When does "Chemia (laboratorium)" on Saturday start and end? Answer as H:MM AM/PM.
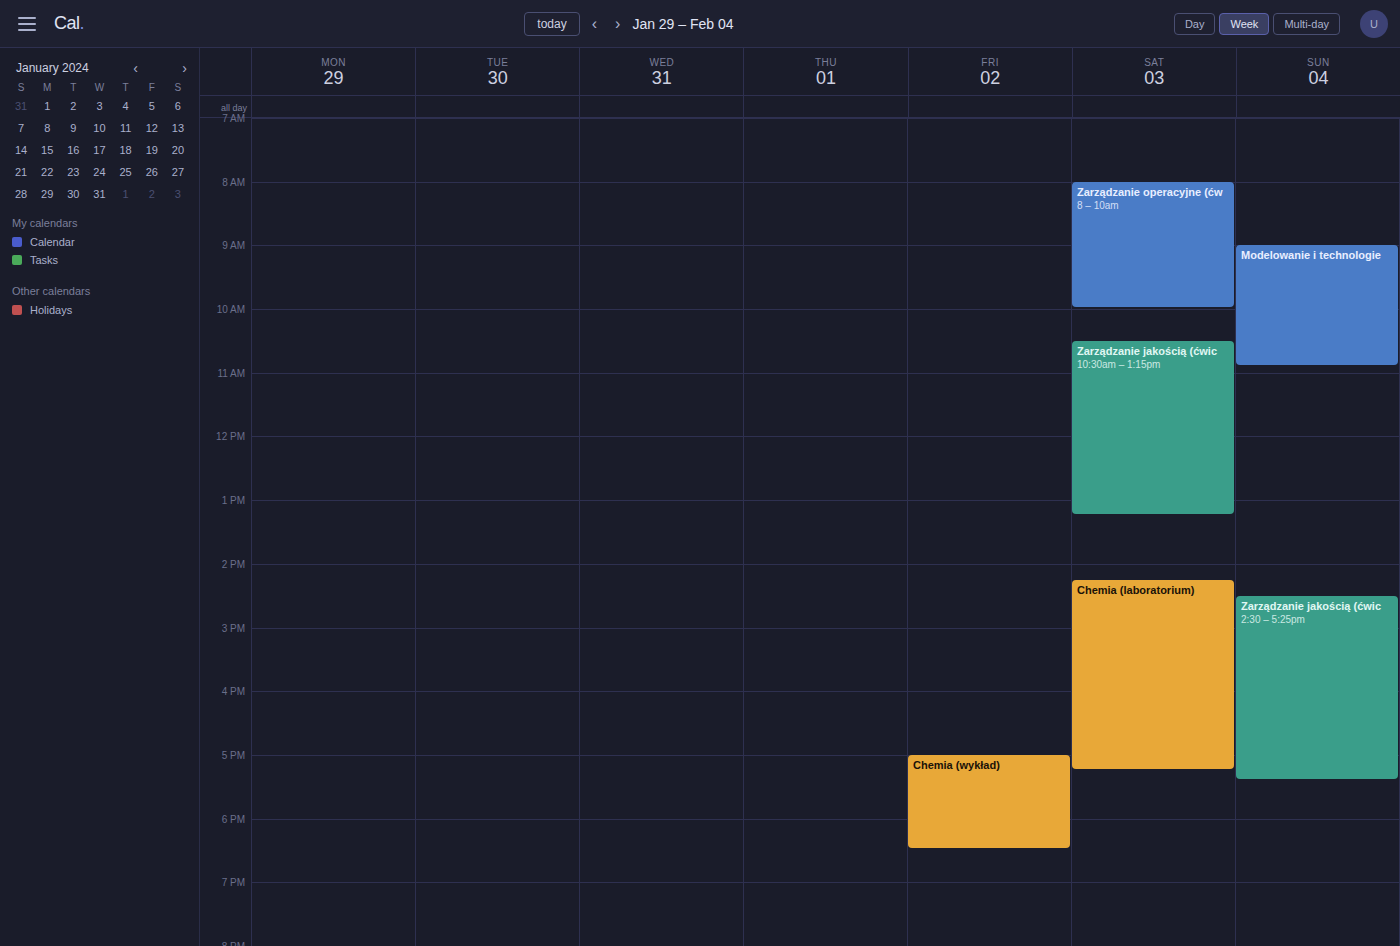
2:15 PM to 5:15 PM